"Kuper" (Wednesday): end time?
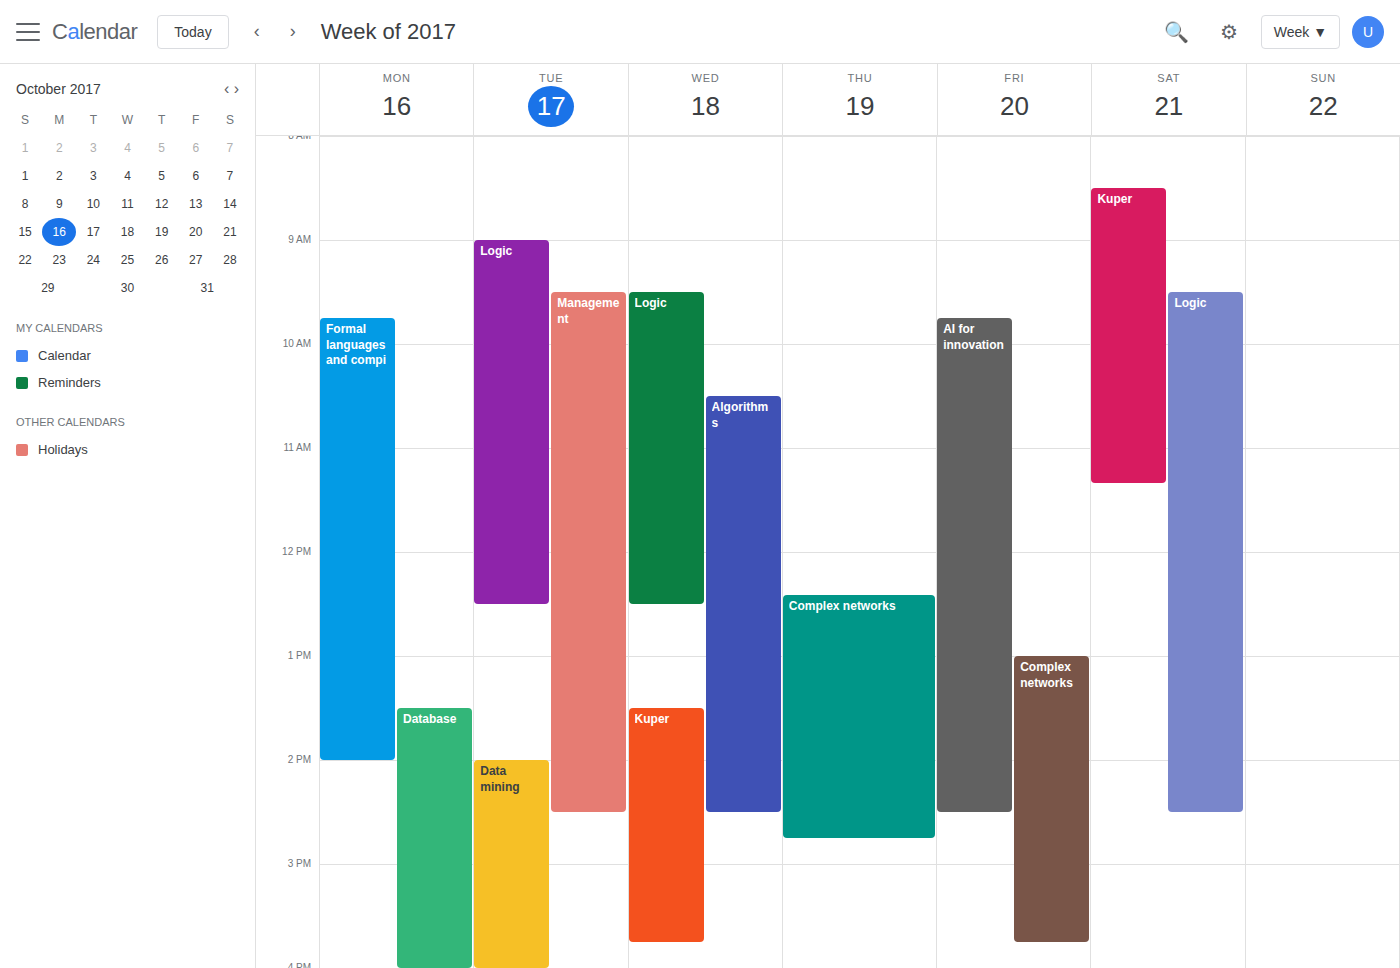
3:45 PM